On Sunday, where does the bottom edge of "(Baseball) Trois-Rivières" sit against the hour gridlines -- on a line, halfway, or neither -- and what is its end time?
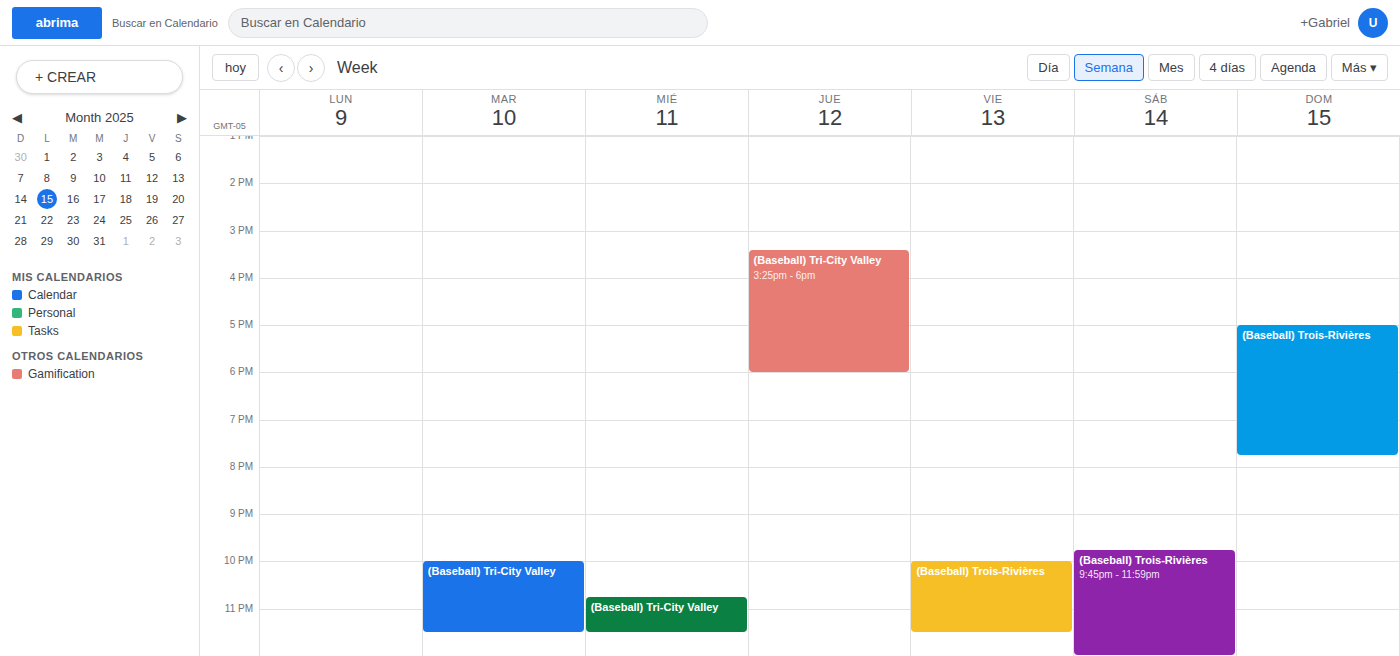
7:45 PM -- neither: three quarters of the way from the 7 PM line to the 8 PM line.